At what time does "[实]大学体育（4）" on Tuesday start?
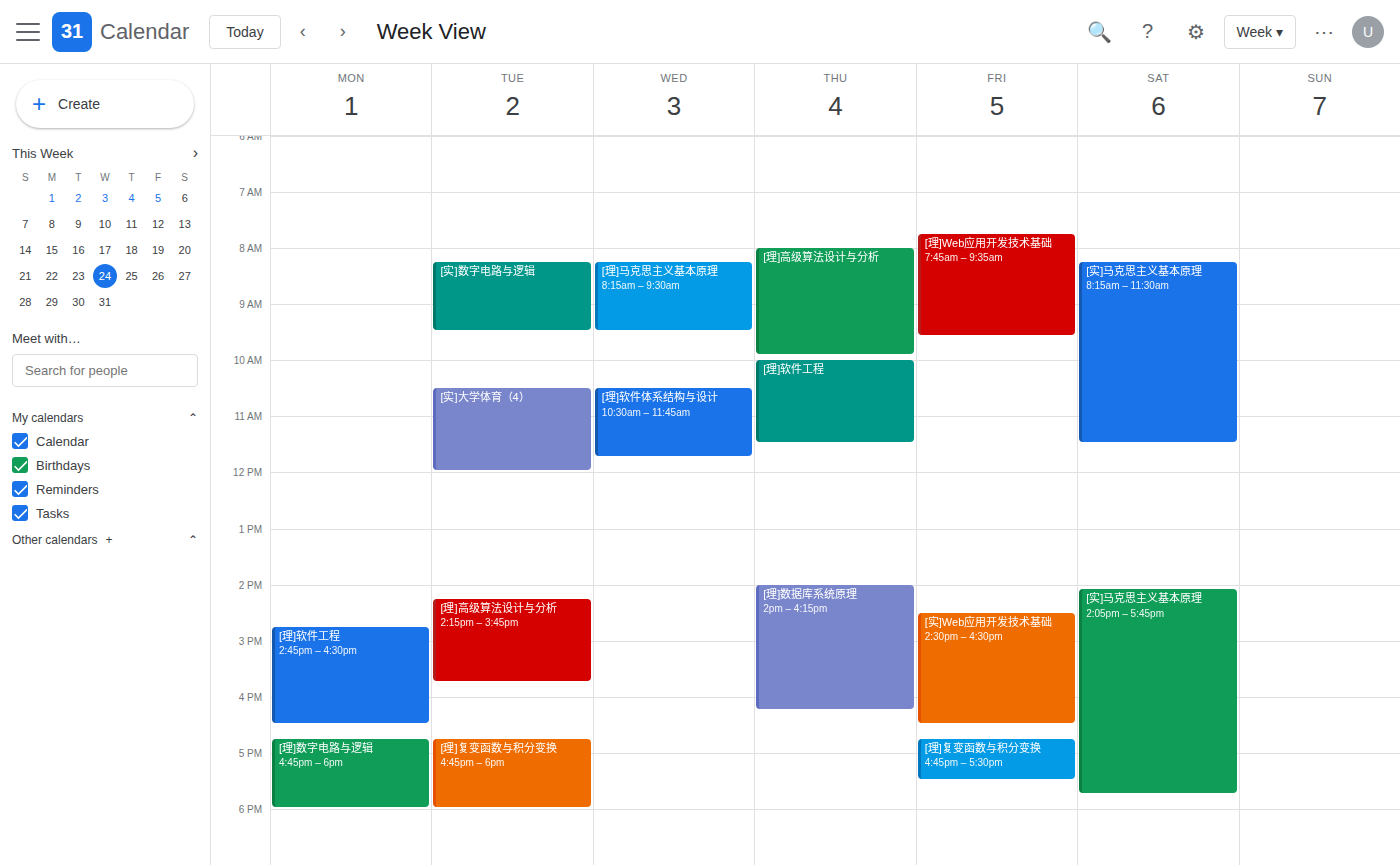
10:30 AM